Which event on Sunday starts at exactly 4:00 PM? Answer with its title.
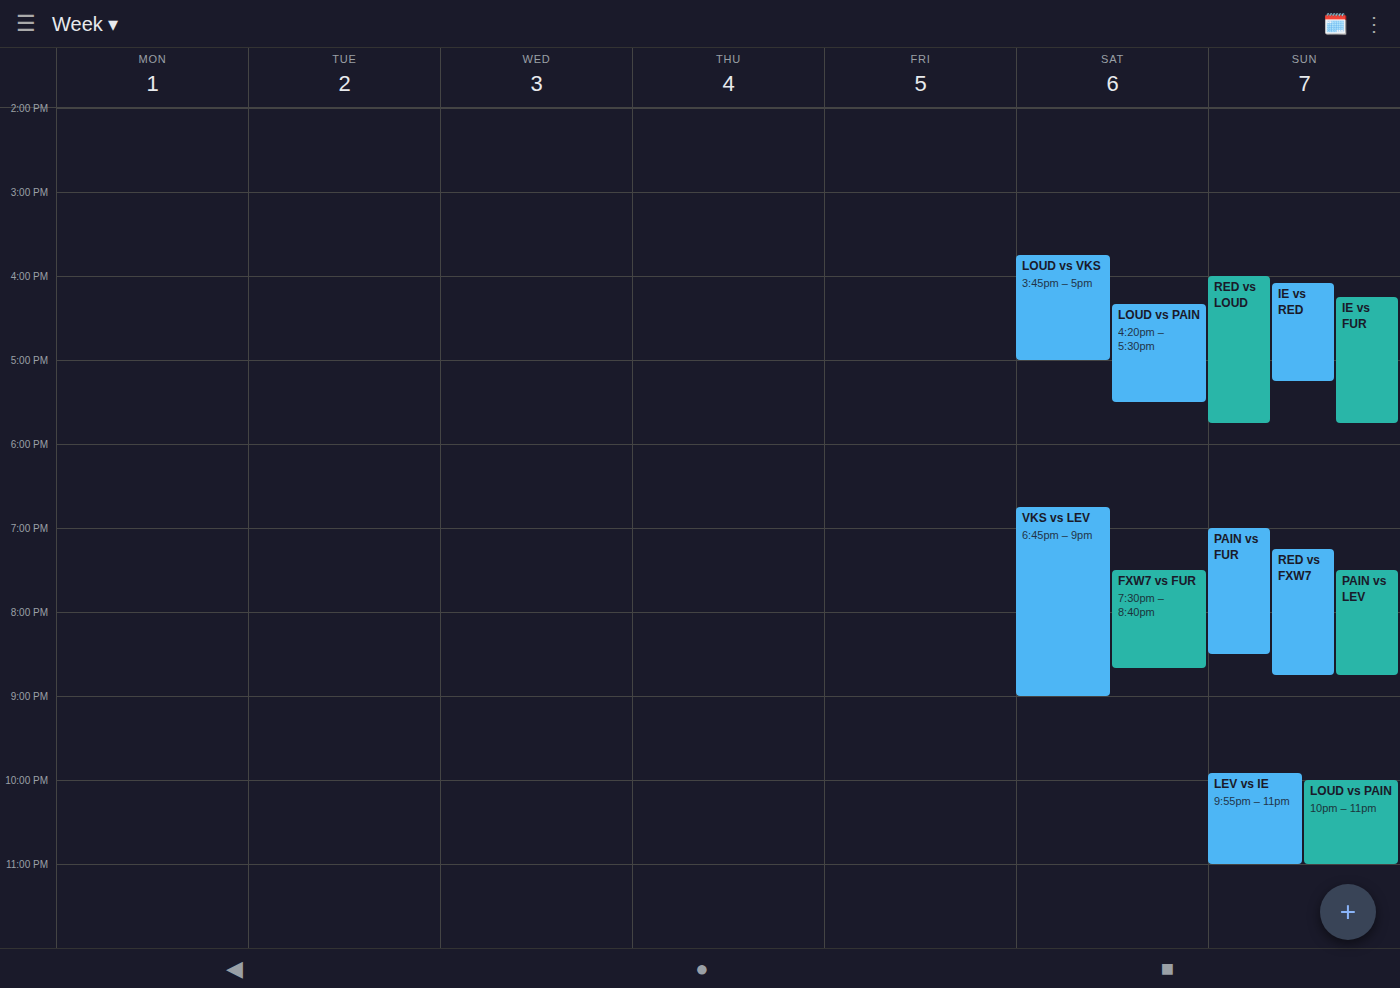
"RED vs LOUD"